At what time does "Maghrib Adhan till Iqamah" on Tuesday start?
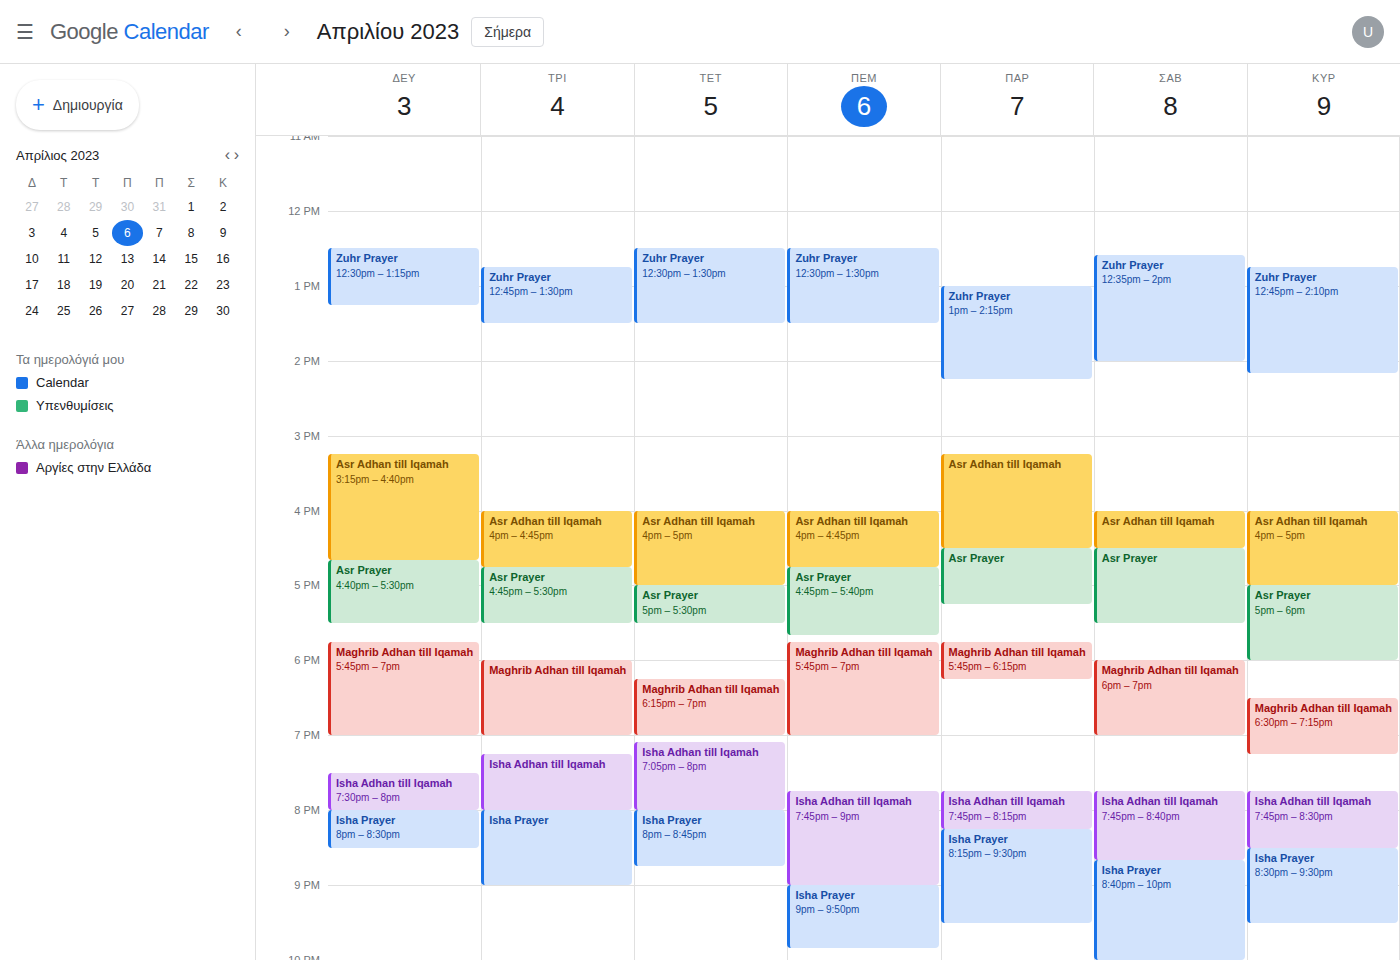
6:00 PM